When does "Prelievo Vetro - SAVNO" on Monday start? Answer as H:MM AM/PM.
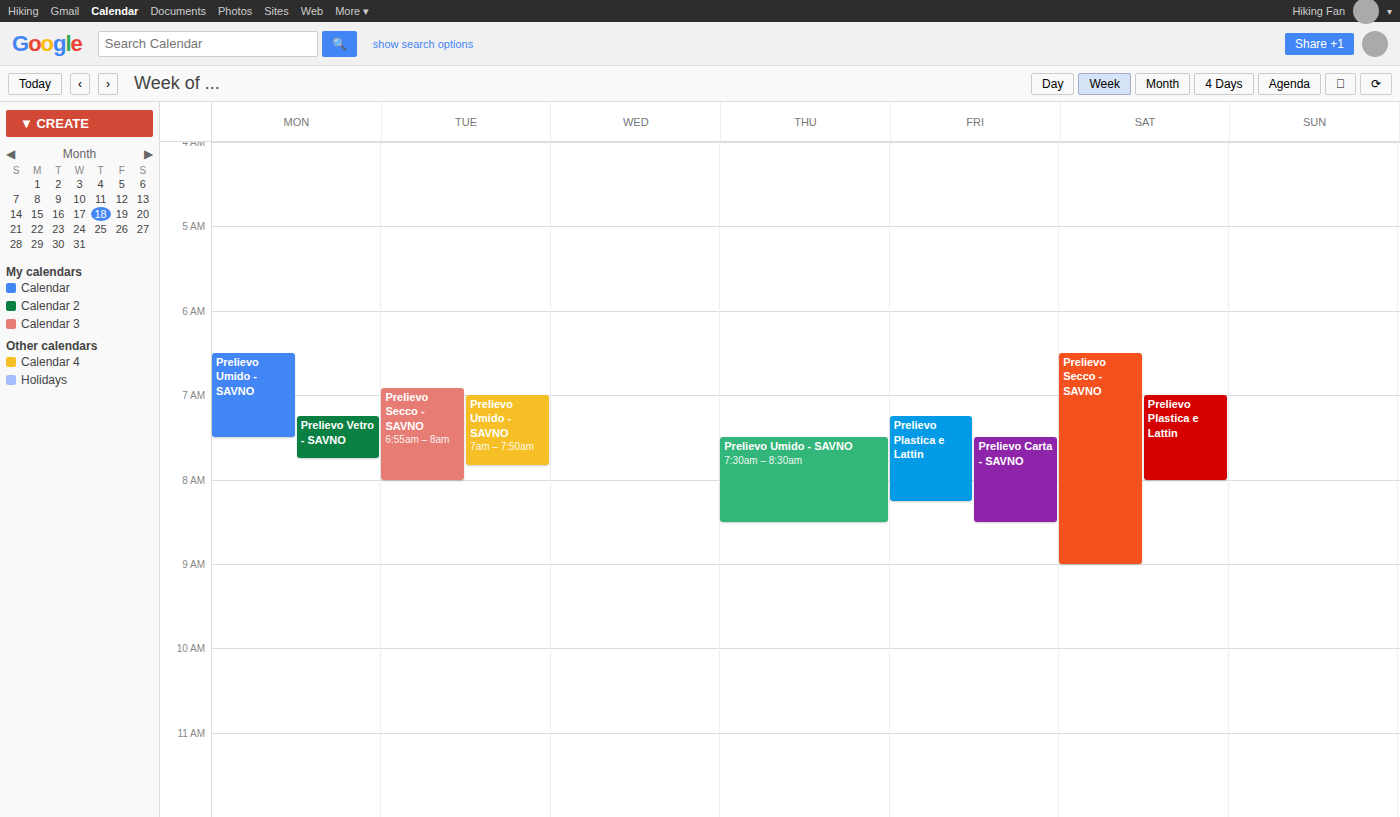
7:15 AM